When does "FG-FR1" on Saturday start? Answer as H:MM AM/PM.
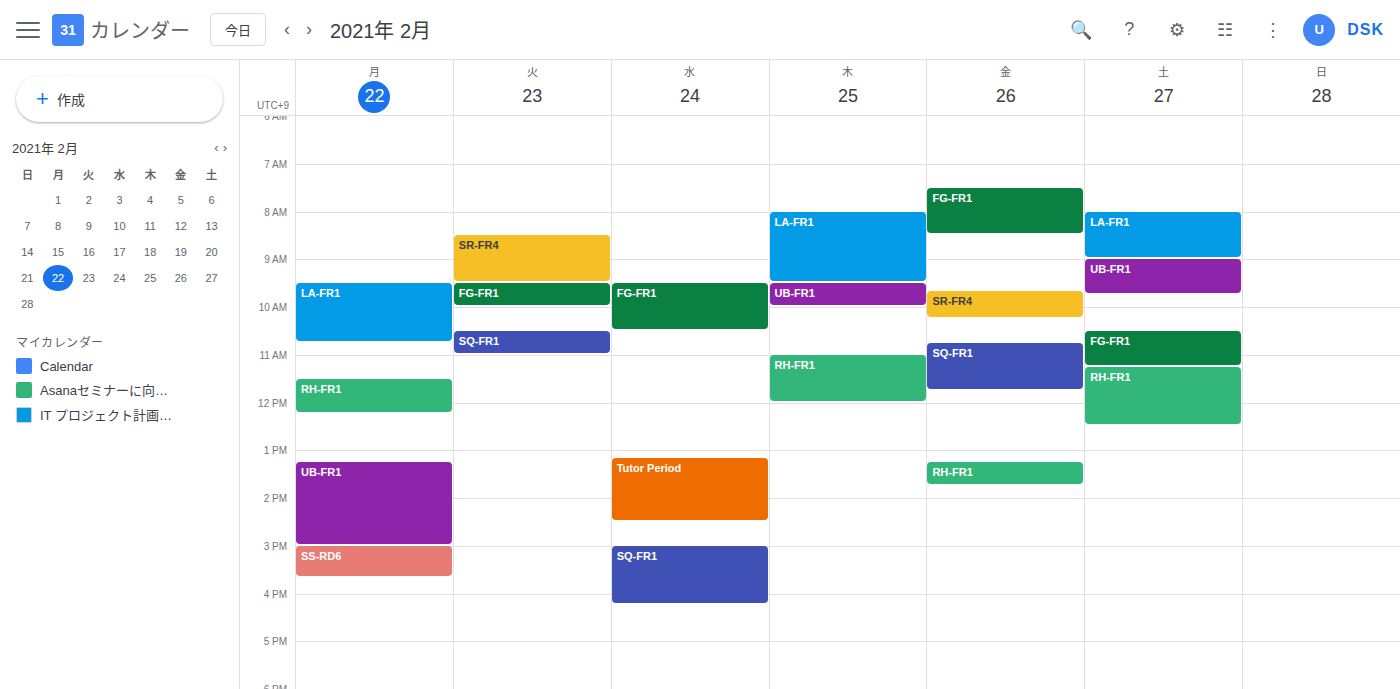
10:30 AM